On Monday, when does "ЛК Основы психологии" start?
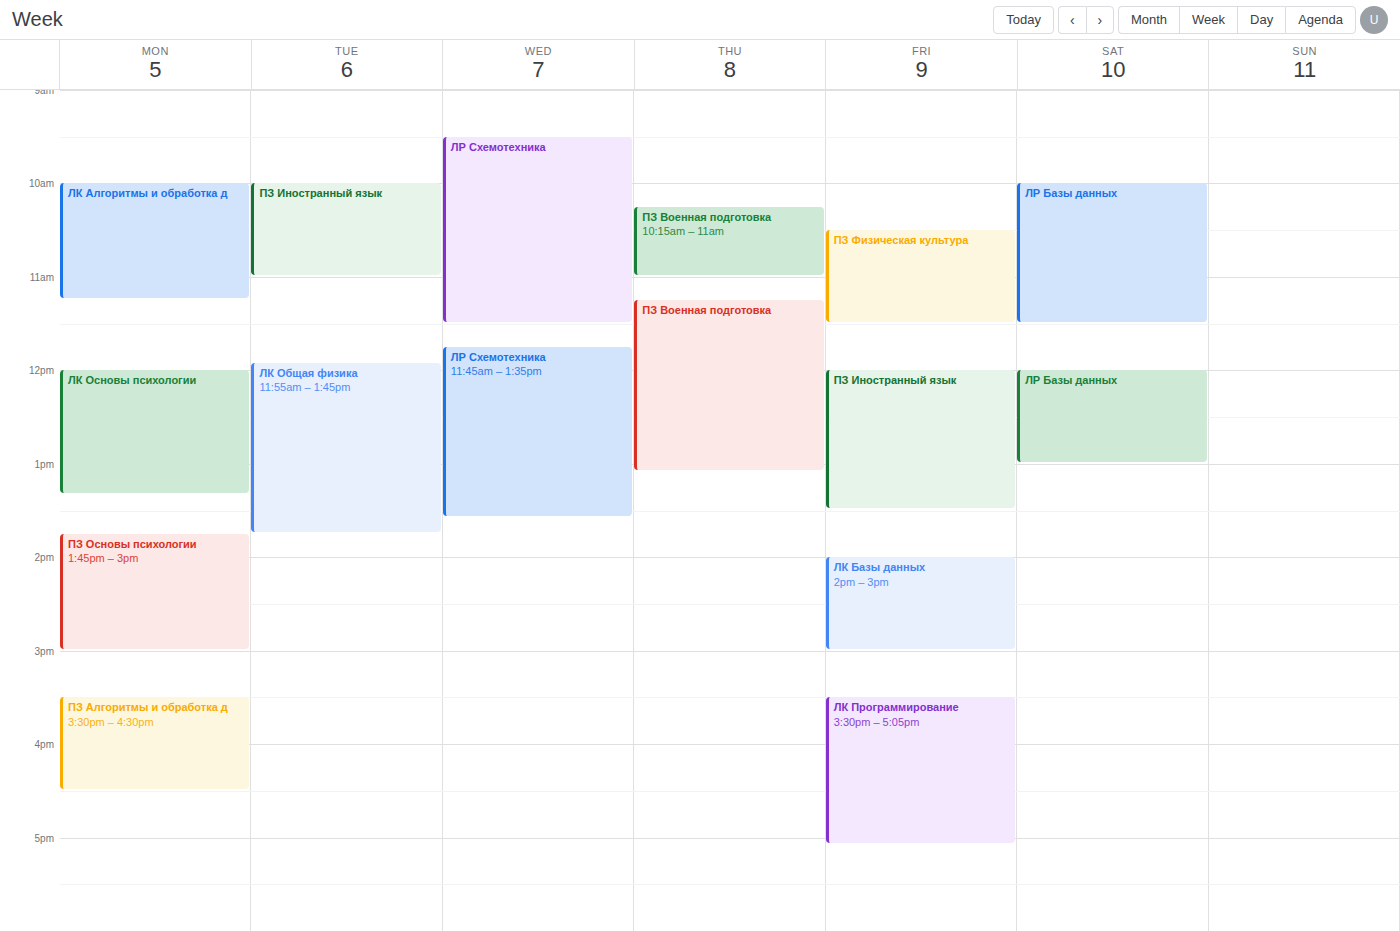
12:00 PM